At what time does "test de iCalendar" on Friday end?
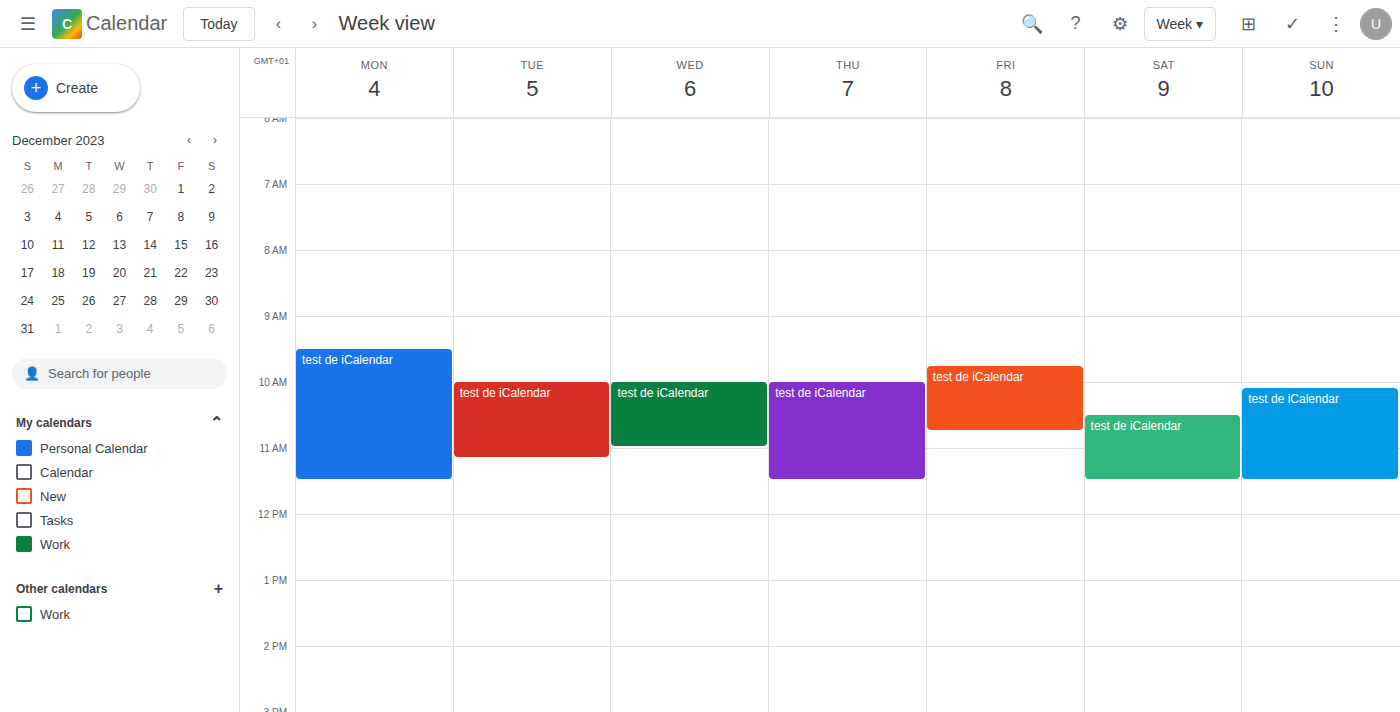
10:45 AM